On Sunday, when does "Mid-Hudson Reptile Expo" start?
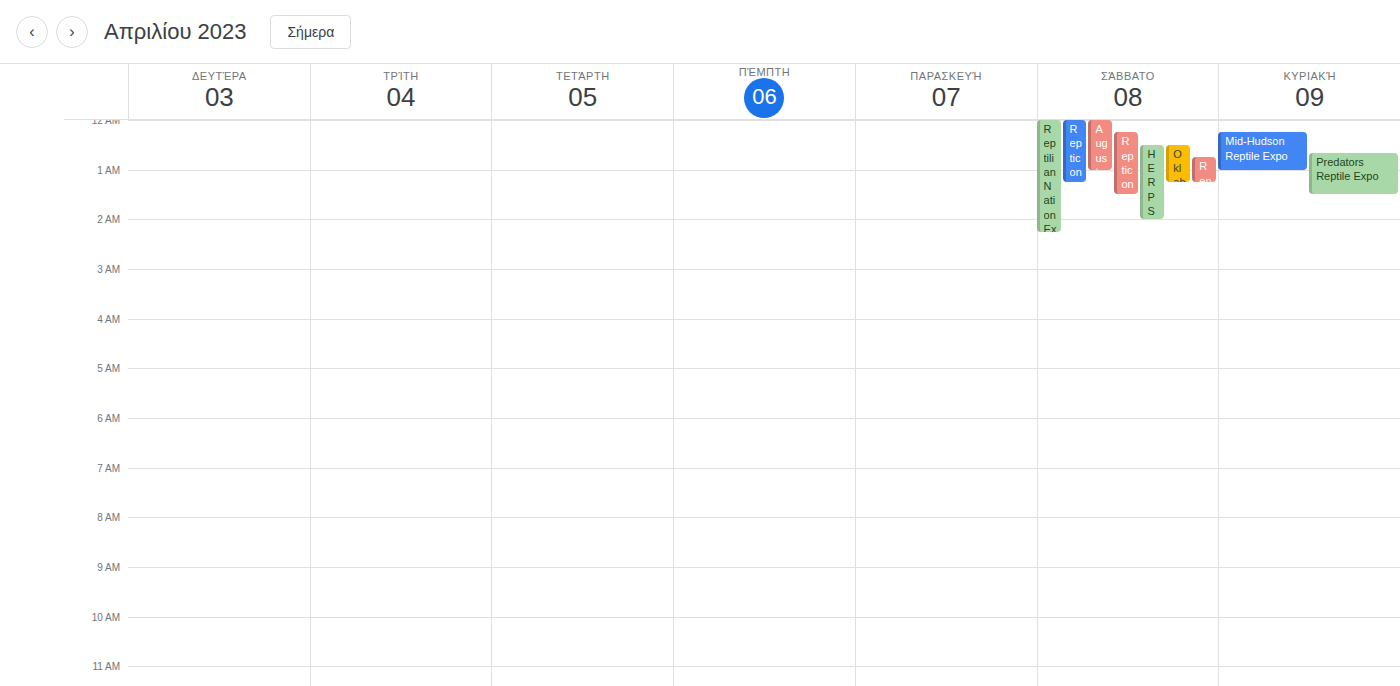
12:15 AM